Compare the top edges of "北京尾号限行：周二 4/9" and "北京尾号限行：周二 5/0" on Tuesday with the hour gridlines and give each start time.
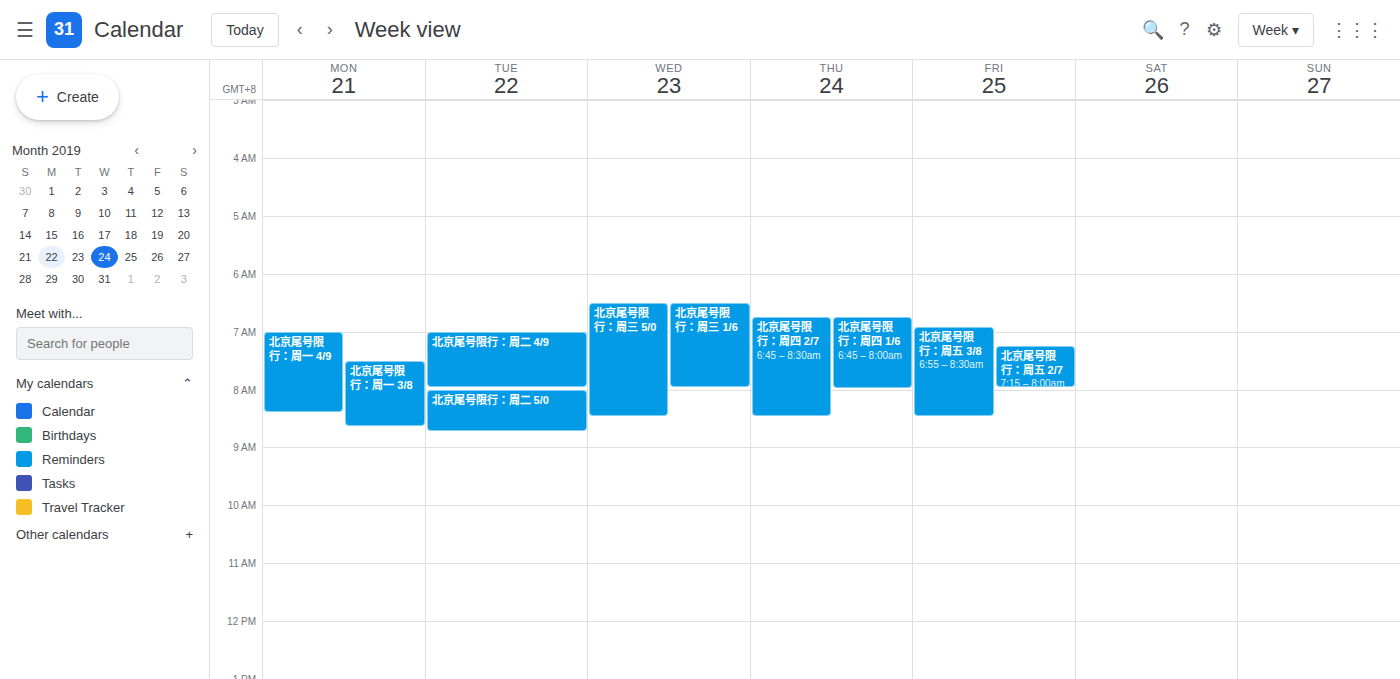
"北京尾号限行：周二 4/9": 07:00, exactly on the 07:00 line. "北京尾号限行：周二 5/0": 08:00, exactly on the 08:00 line.